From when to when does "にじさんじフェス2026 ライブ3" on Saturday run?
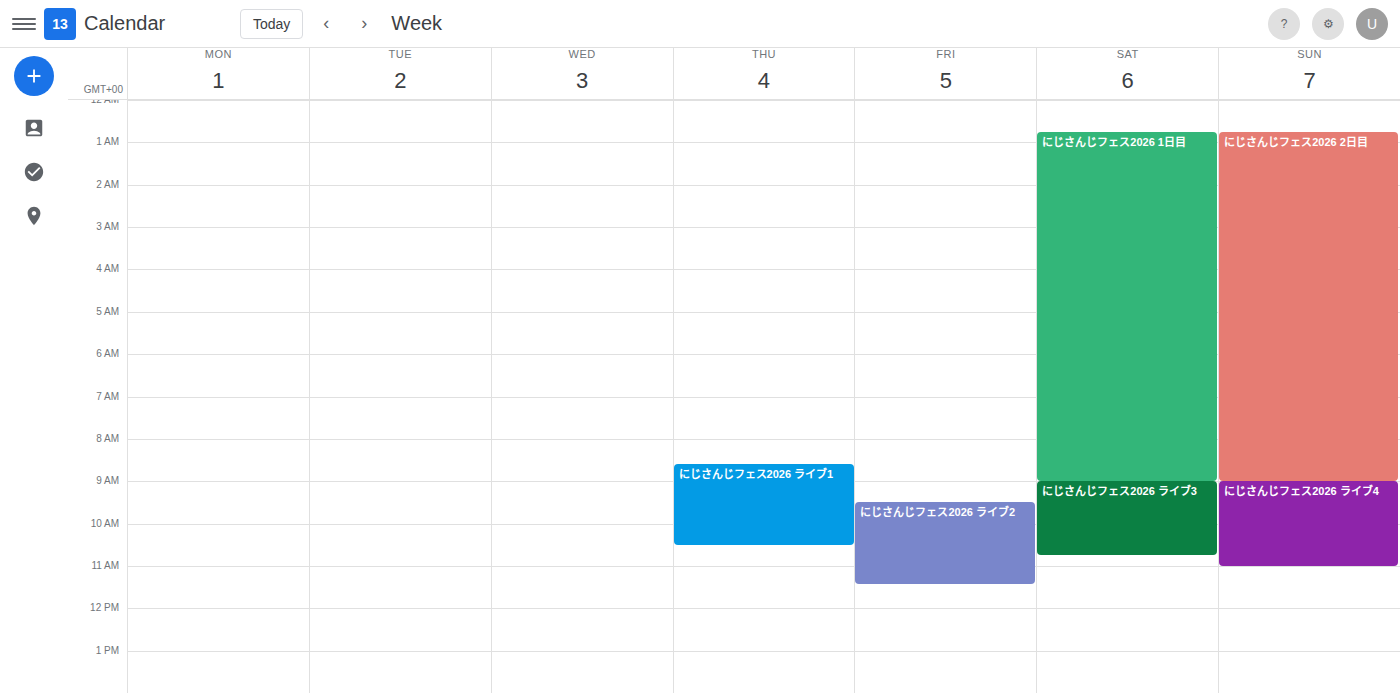
9:00 AM to 10:45 AM